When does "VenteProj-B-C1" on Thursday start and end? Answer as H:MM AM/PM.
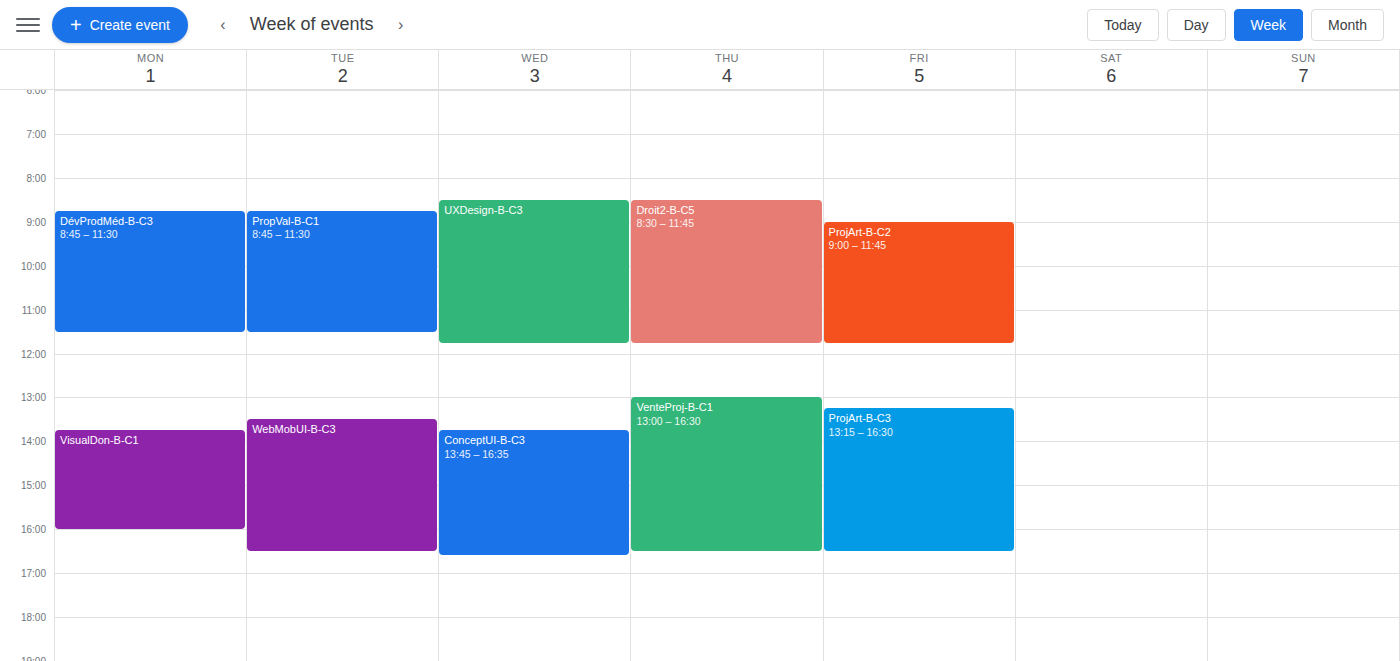
1:00 PM to 4:30 PM